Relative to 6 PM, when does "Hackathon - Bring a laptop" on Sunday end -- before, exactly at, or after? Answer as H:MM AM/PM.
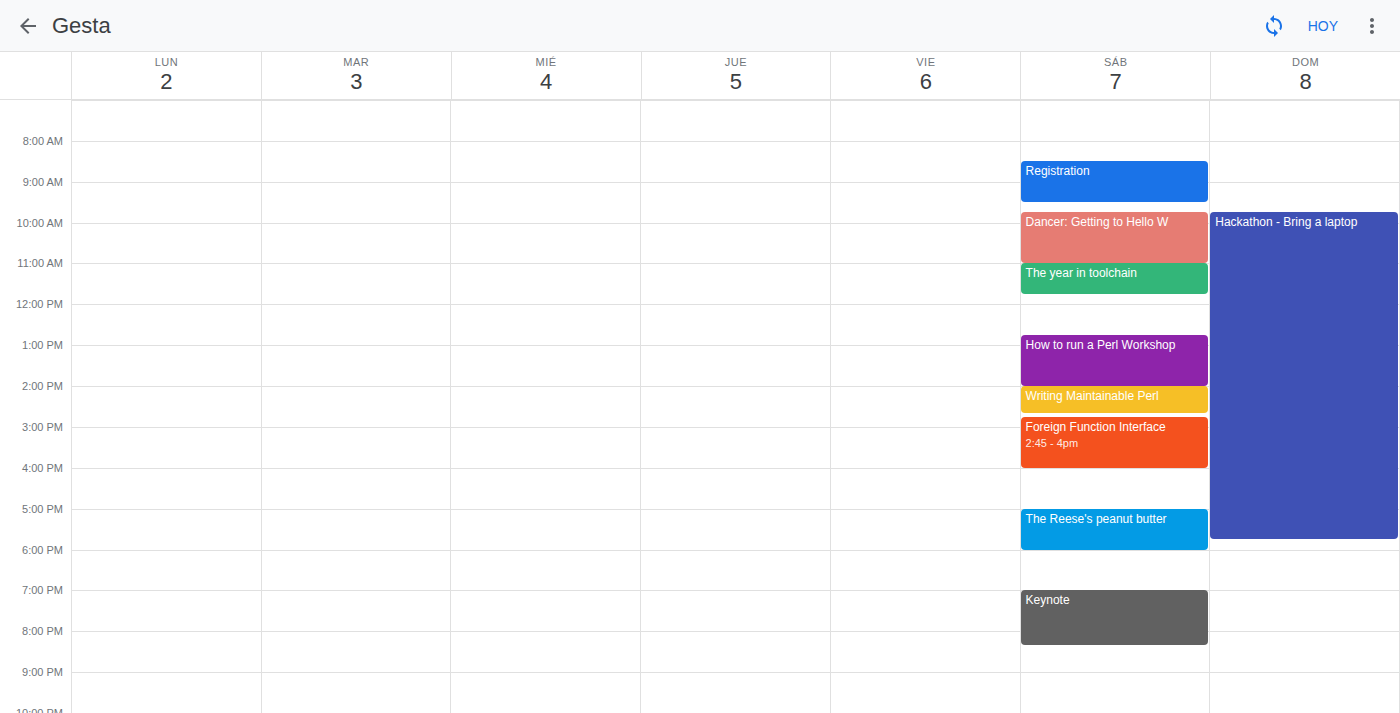
5:45 PM -- before 6 PM, 15 minutes above the 6 PM line.